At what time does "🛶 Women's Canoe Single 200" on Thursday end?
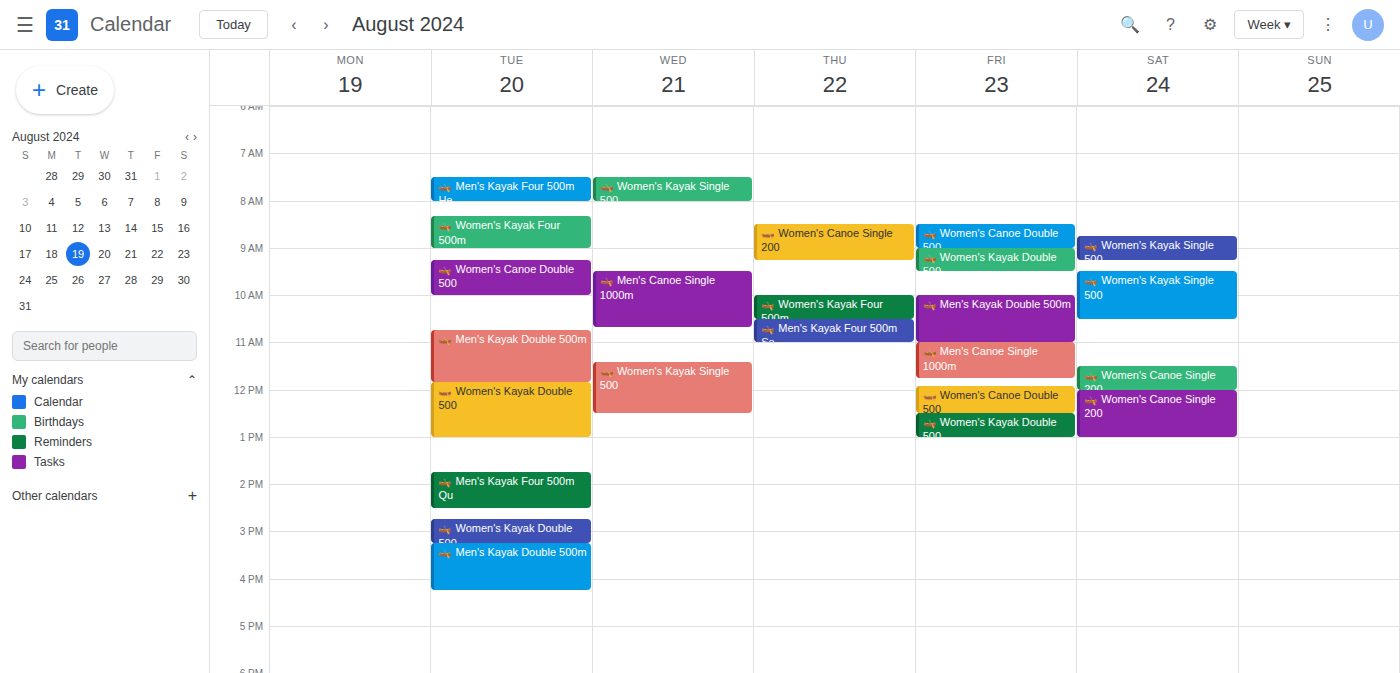
9:15 AM